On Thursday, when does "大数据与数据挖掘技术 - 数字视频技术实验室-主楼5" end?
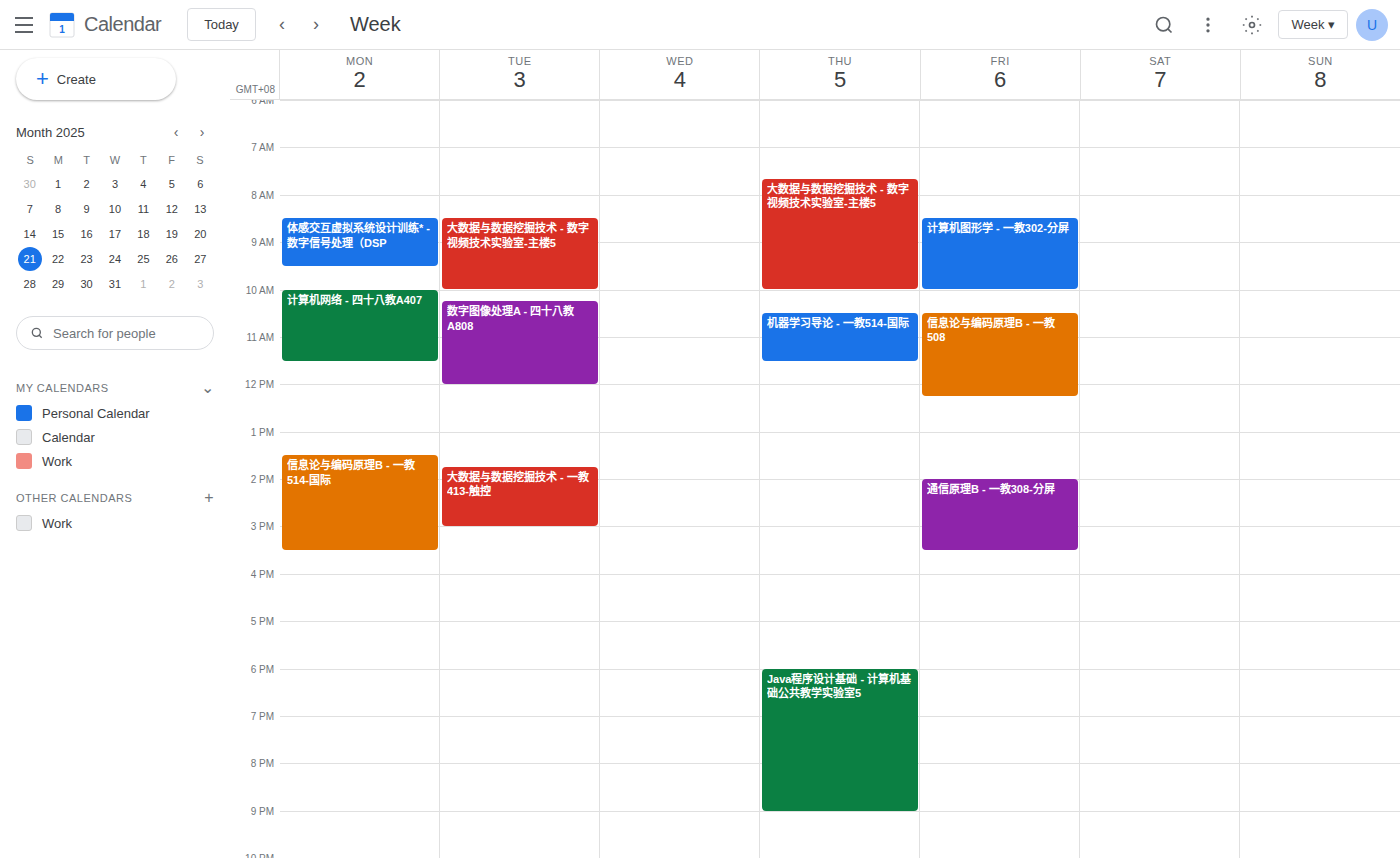
10:00 AM